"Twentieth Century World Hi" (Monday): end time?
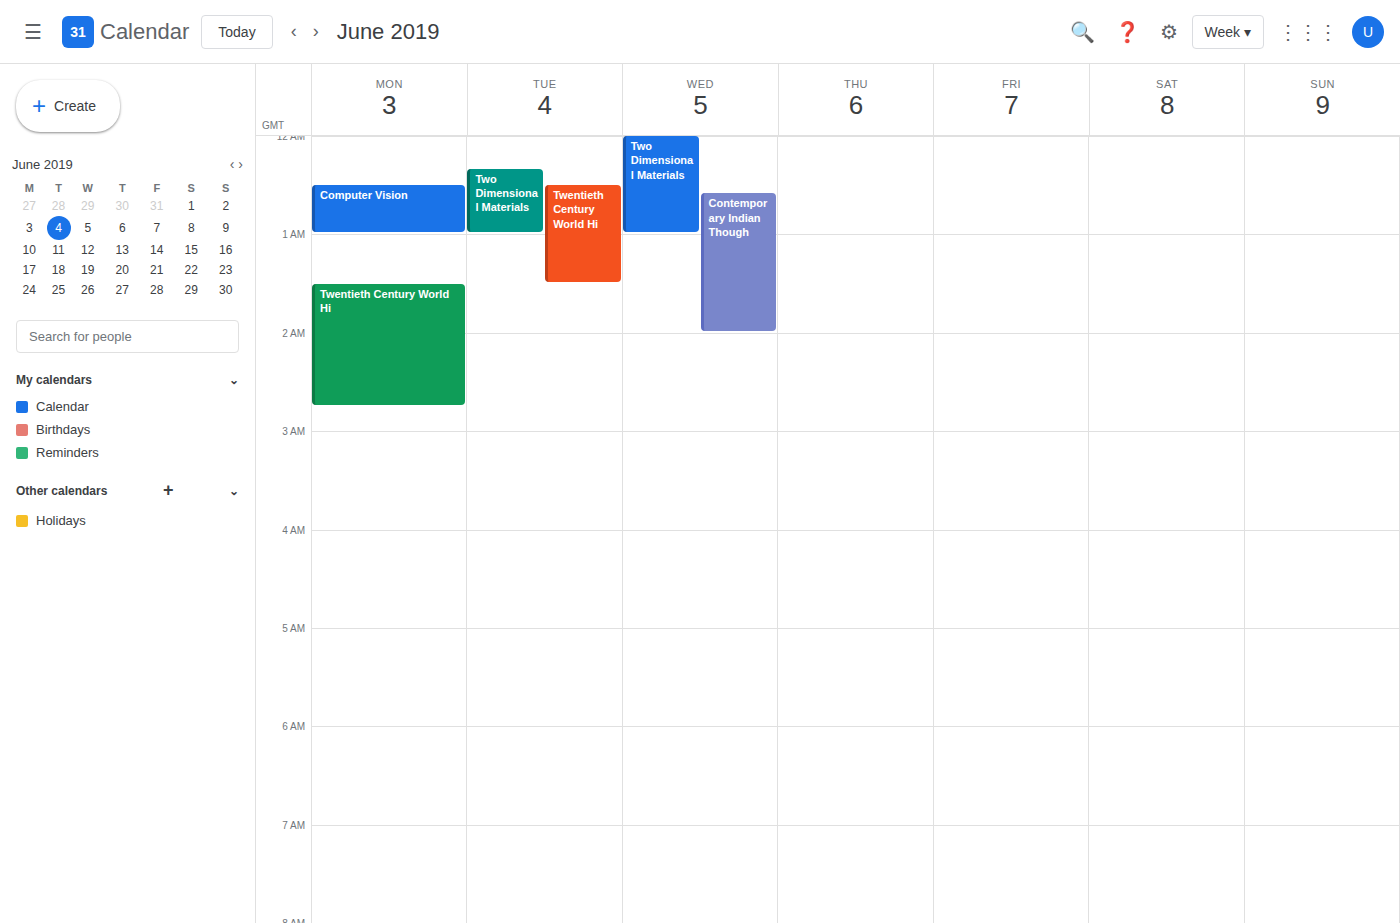
2:45 AM